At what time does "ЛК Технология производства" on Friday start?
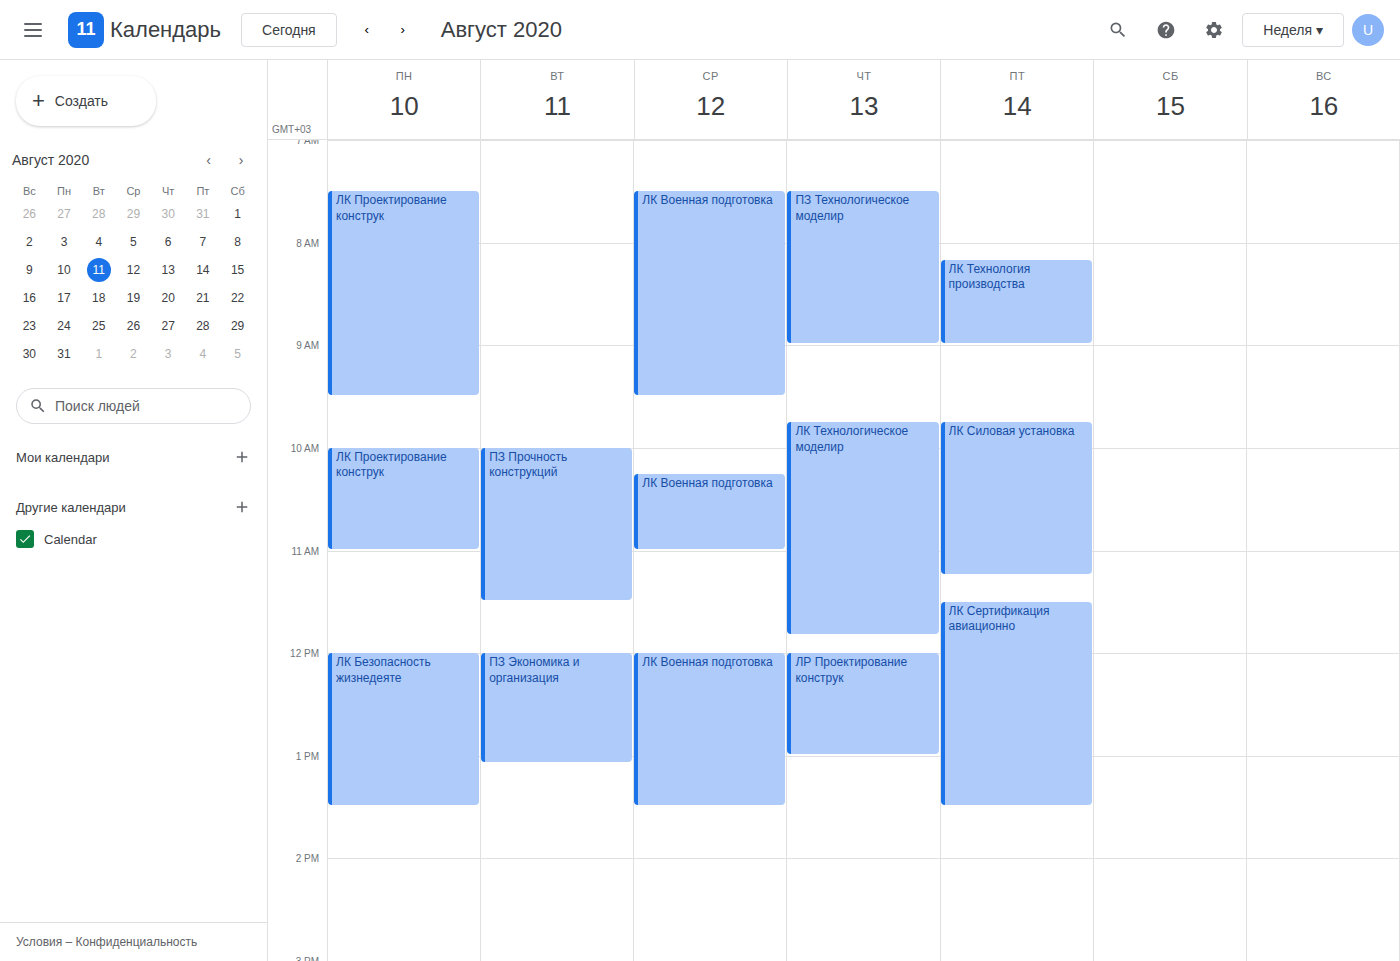
8:10 AM